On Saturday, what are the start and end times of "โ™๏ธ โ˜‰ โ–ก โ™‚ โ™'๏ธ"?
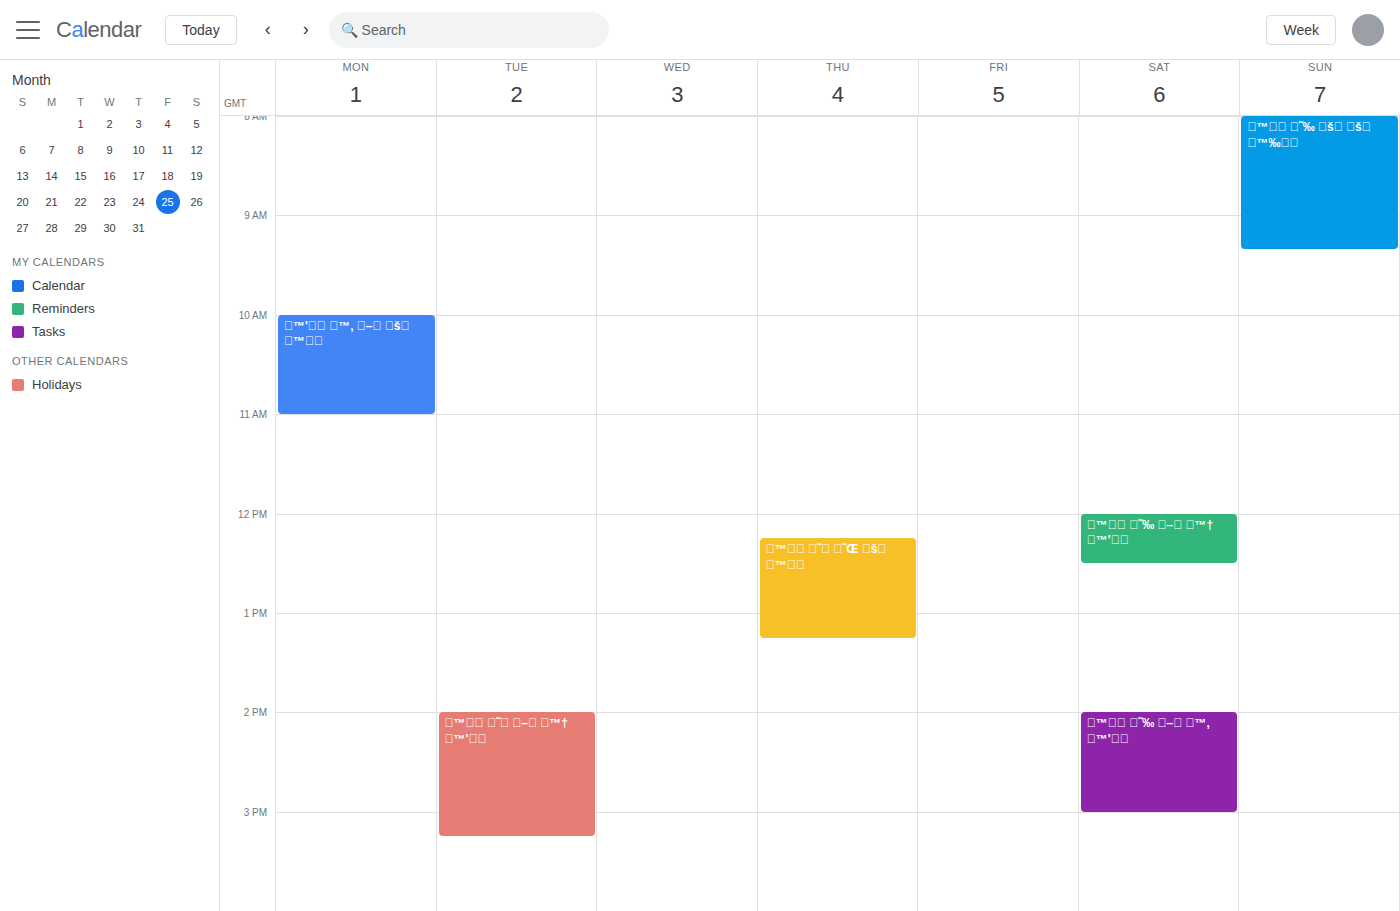
2:00 PM to 3:00 PM